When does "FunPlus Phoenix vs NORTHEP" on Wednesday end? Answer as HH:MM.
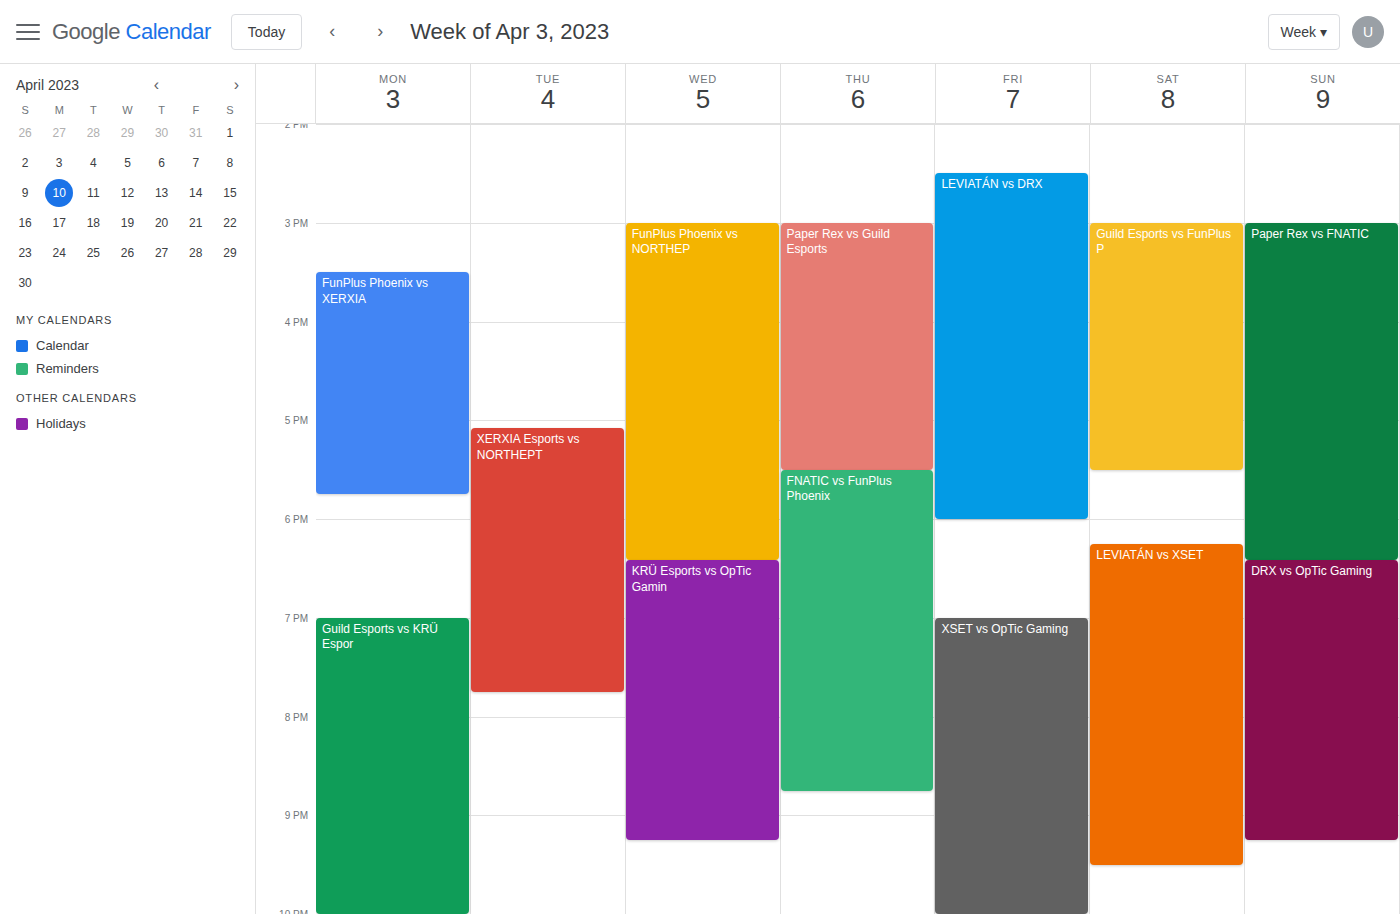
18:25